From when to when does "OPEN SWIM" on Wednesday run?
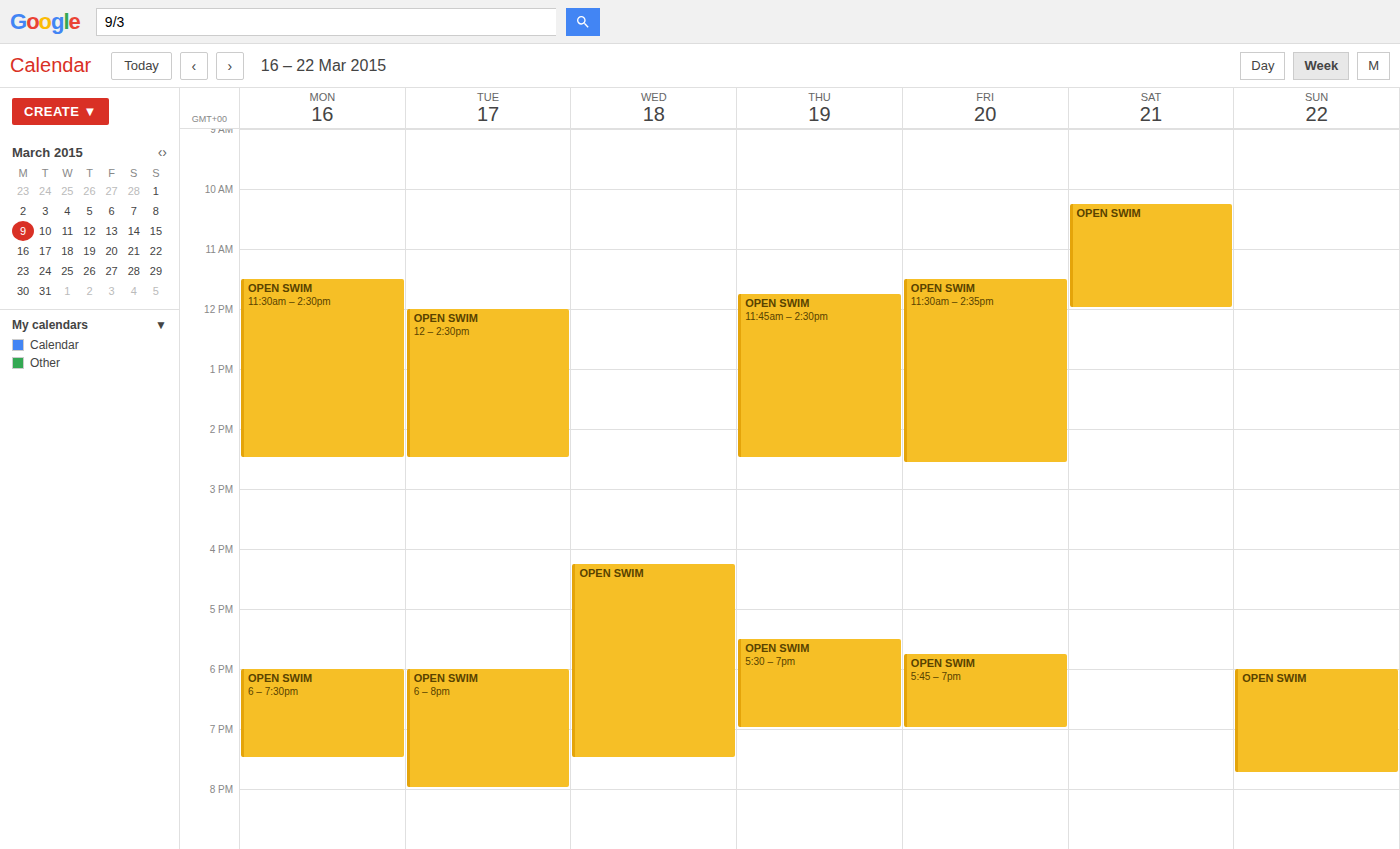
4:15 PM to 7:30 PM